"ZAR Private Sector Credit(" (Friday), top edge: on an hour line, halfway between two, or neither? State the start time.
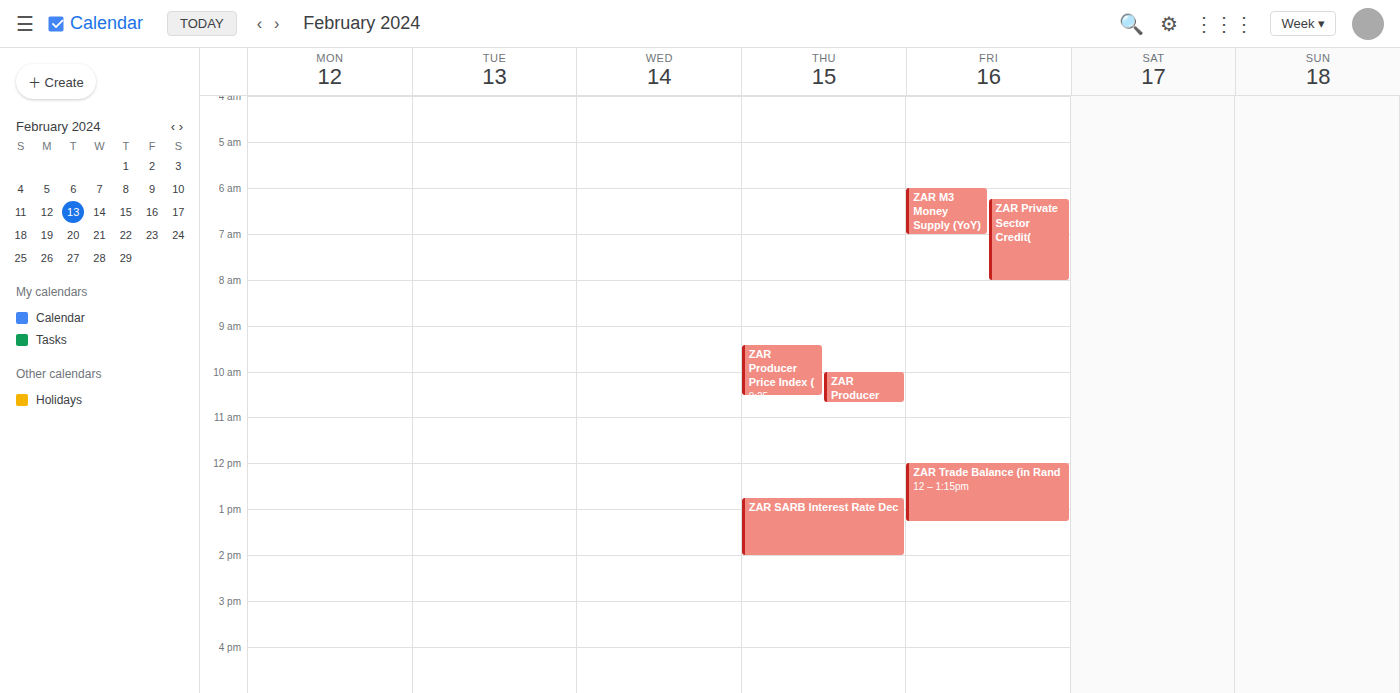
6:15 AM -- neither: a quarter of the way from the 6 AM line to the 7 AM line.